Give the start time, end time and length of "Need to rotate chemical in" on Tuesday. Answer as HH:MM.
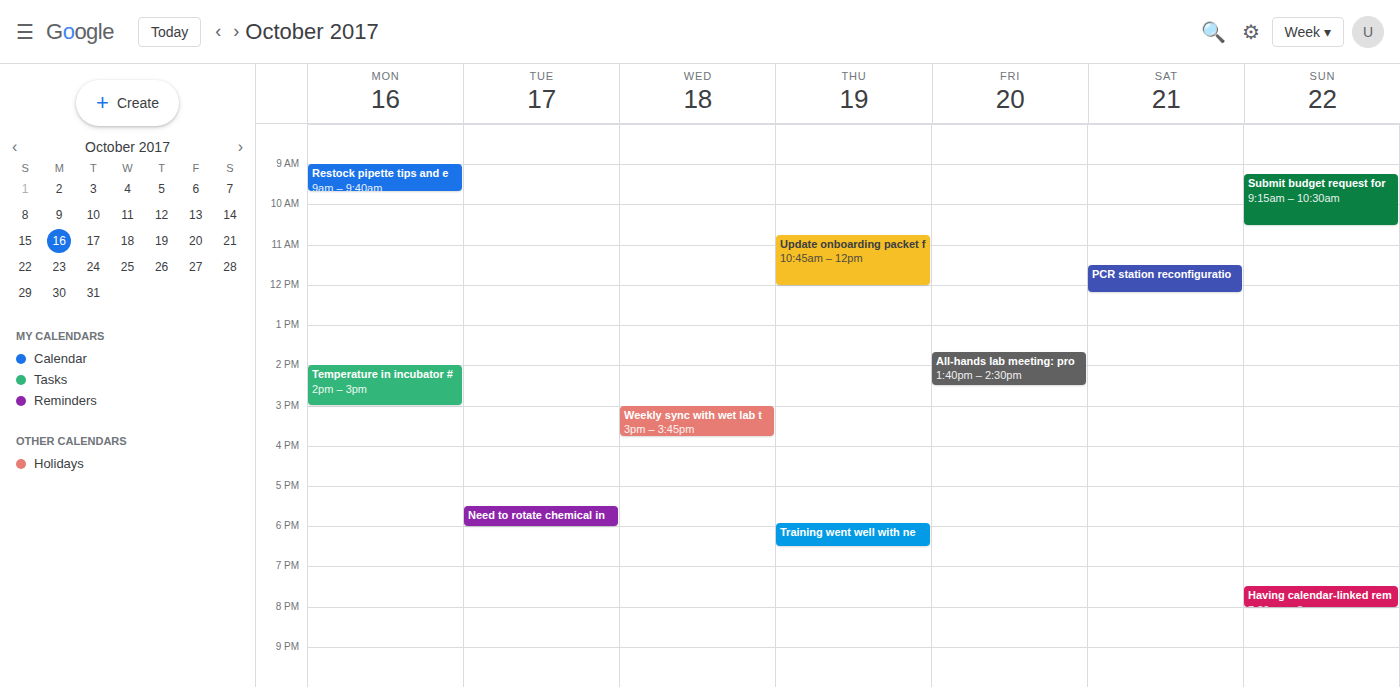
17:30 to 18:00, 30 minutes